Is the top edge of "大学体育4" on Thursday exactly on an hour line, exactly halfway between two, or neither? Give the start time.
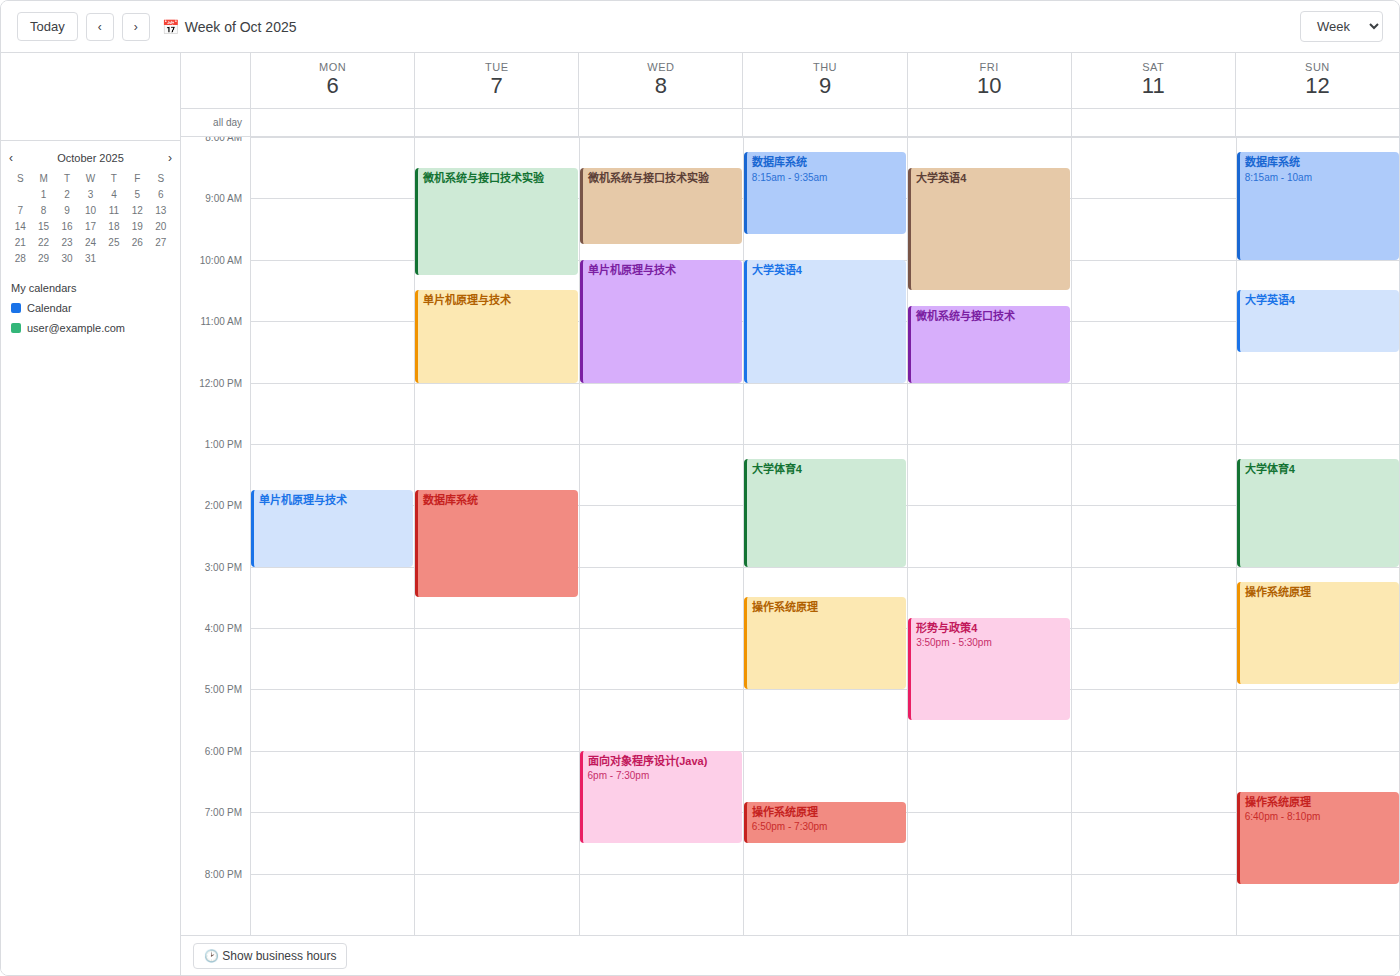
1:15 PM -- neither: a quarter of the way from the 1 PM line to the 2 PM line.